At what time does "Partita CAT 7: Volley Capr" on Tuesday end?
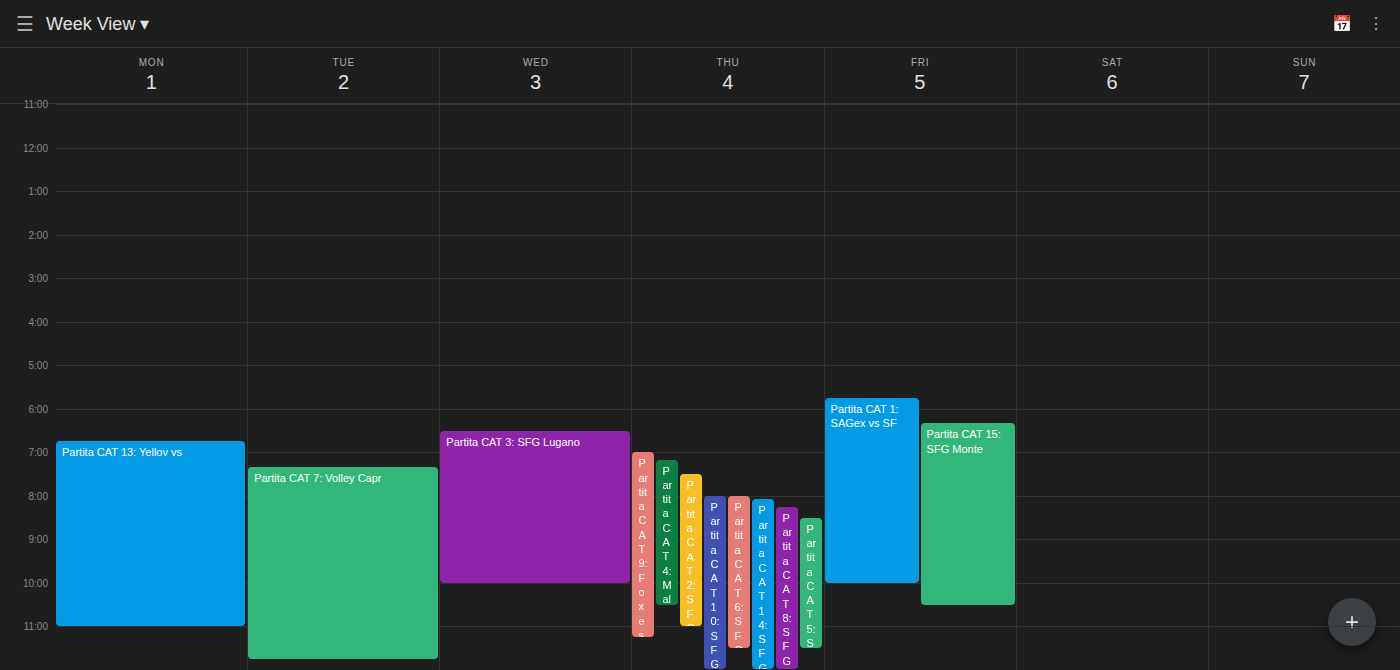
11:45 PM